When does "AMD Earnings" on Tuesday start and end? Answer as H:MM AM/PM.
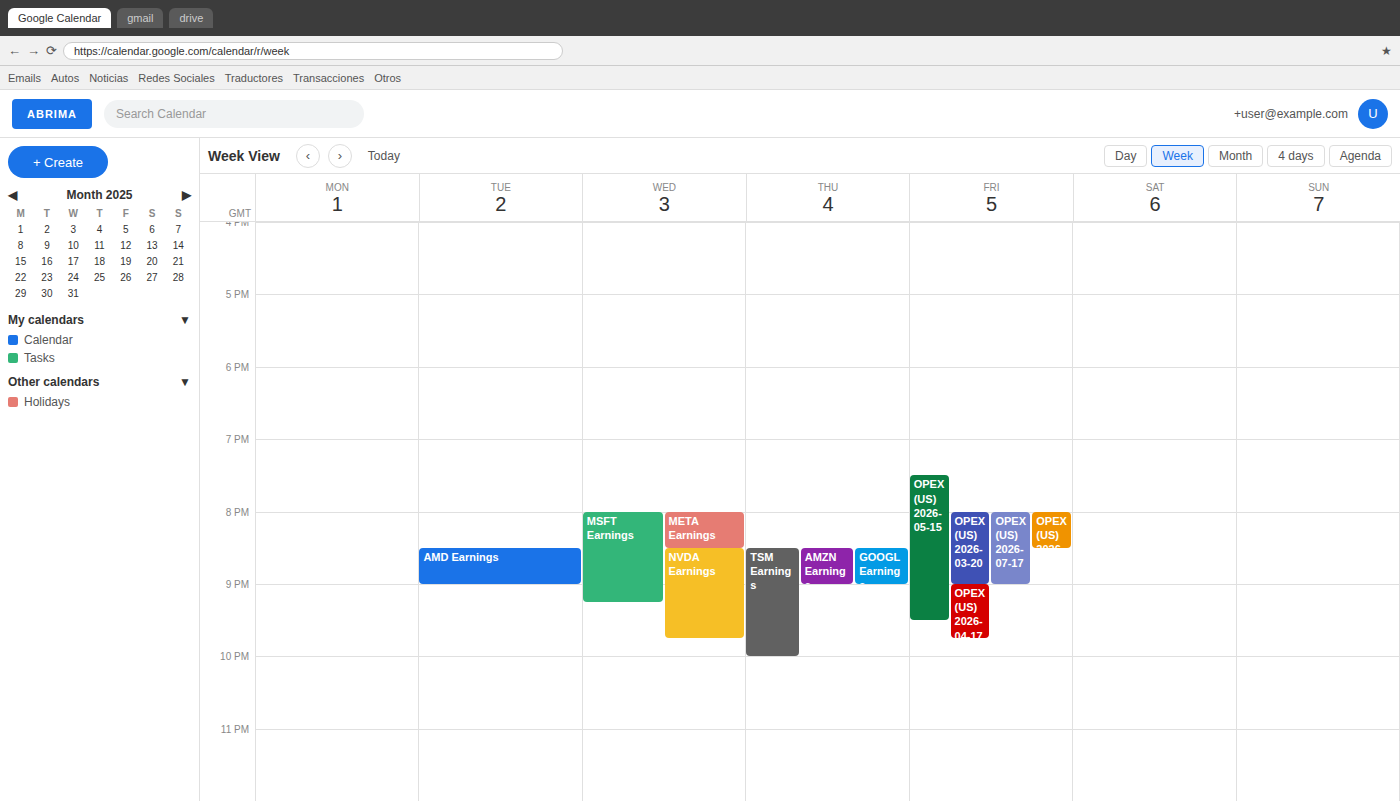
8:30 PM to 9:00 PM